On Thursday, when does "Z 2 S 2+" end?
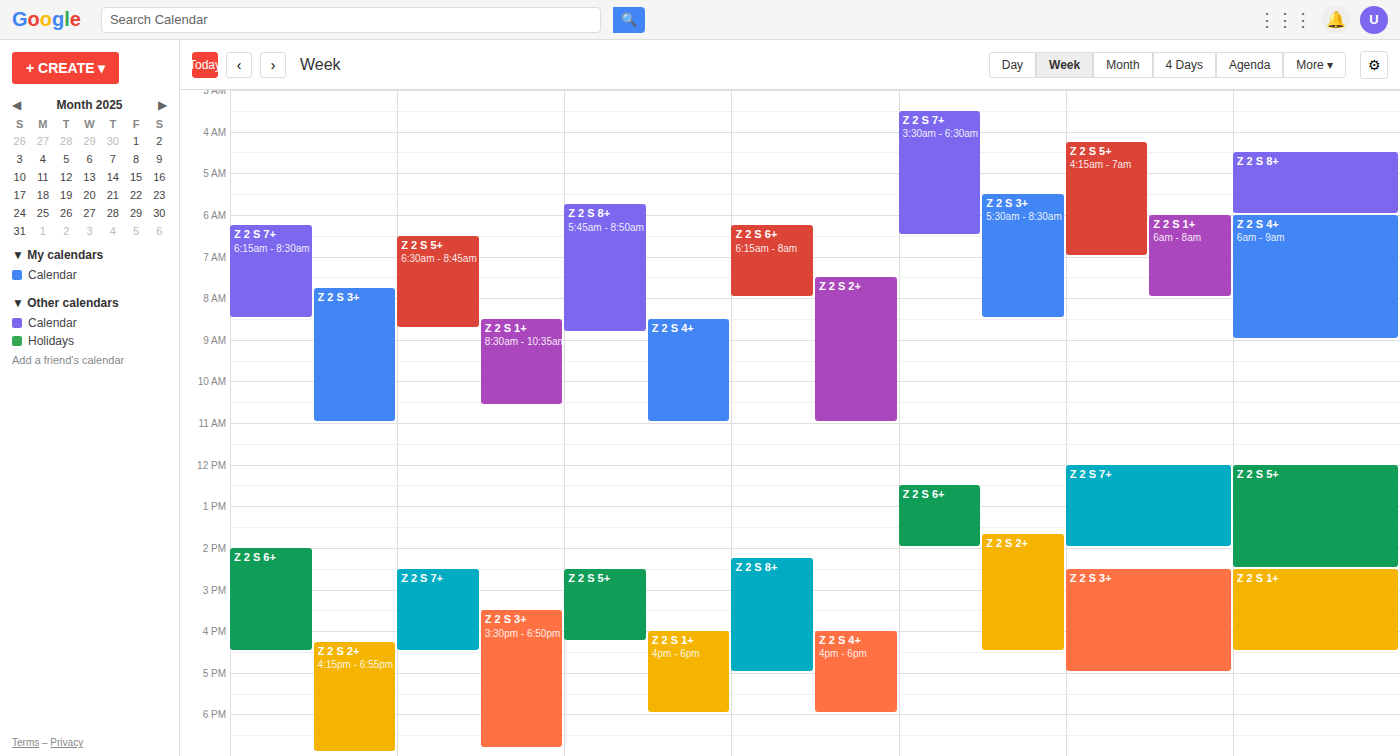
11:00 AM